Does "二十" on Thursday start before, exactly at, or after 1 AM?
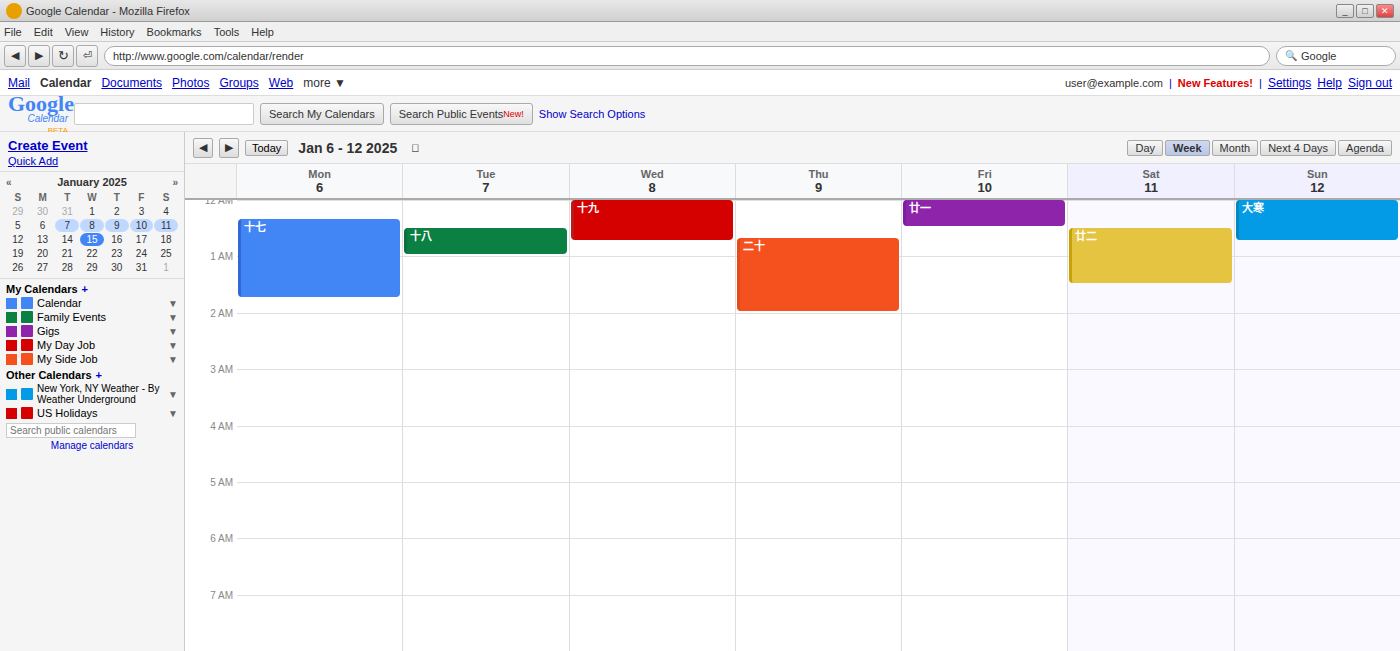
12:40 AM -- before 1 AM, 20 minutes above the 1 AM line.